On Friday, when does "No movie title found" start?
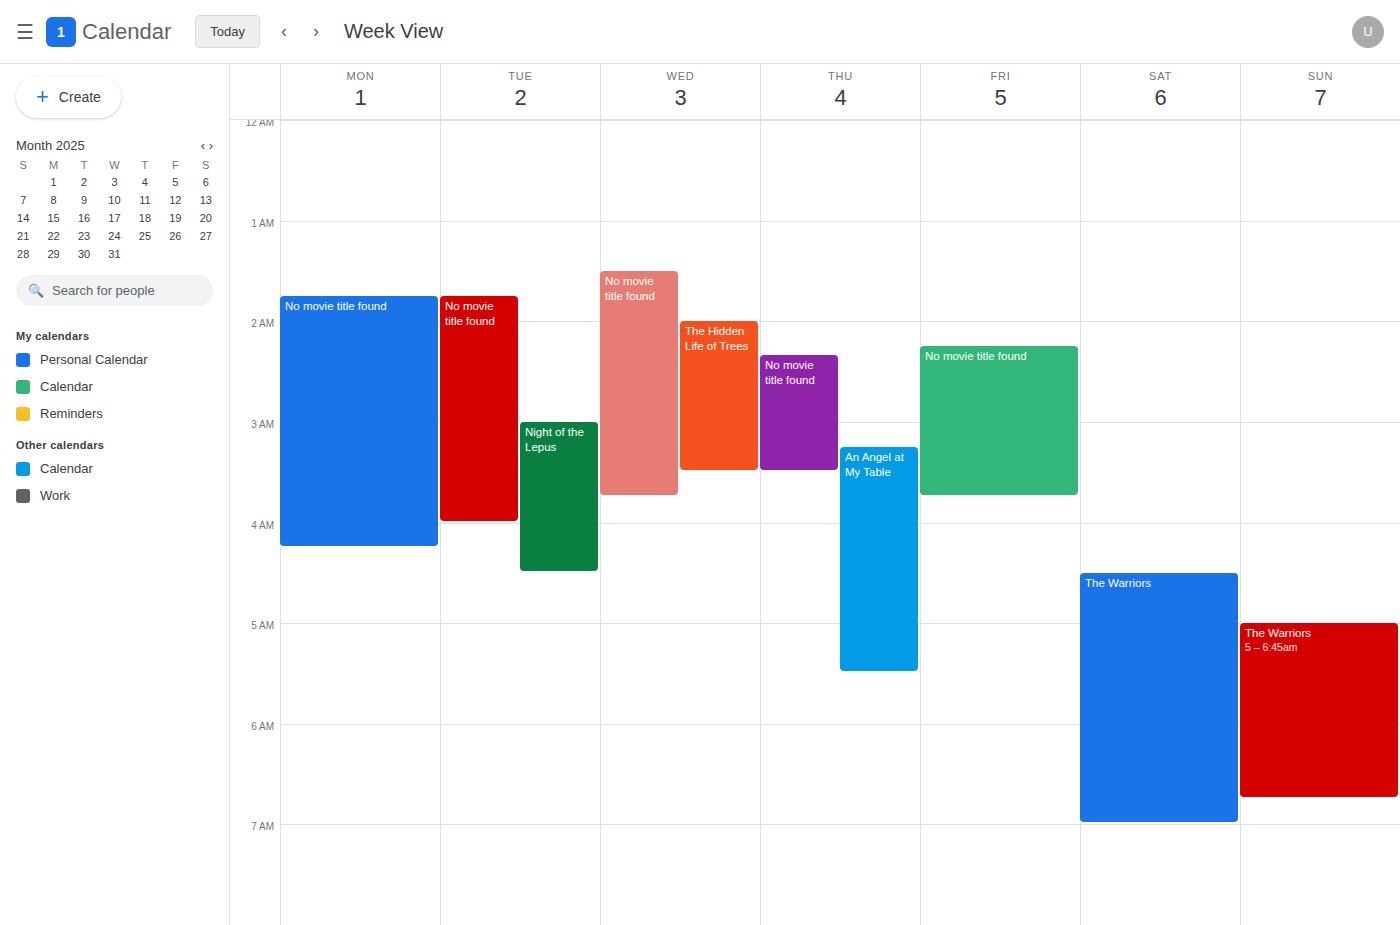
2:15 AM